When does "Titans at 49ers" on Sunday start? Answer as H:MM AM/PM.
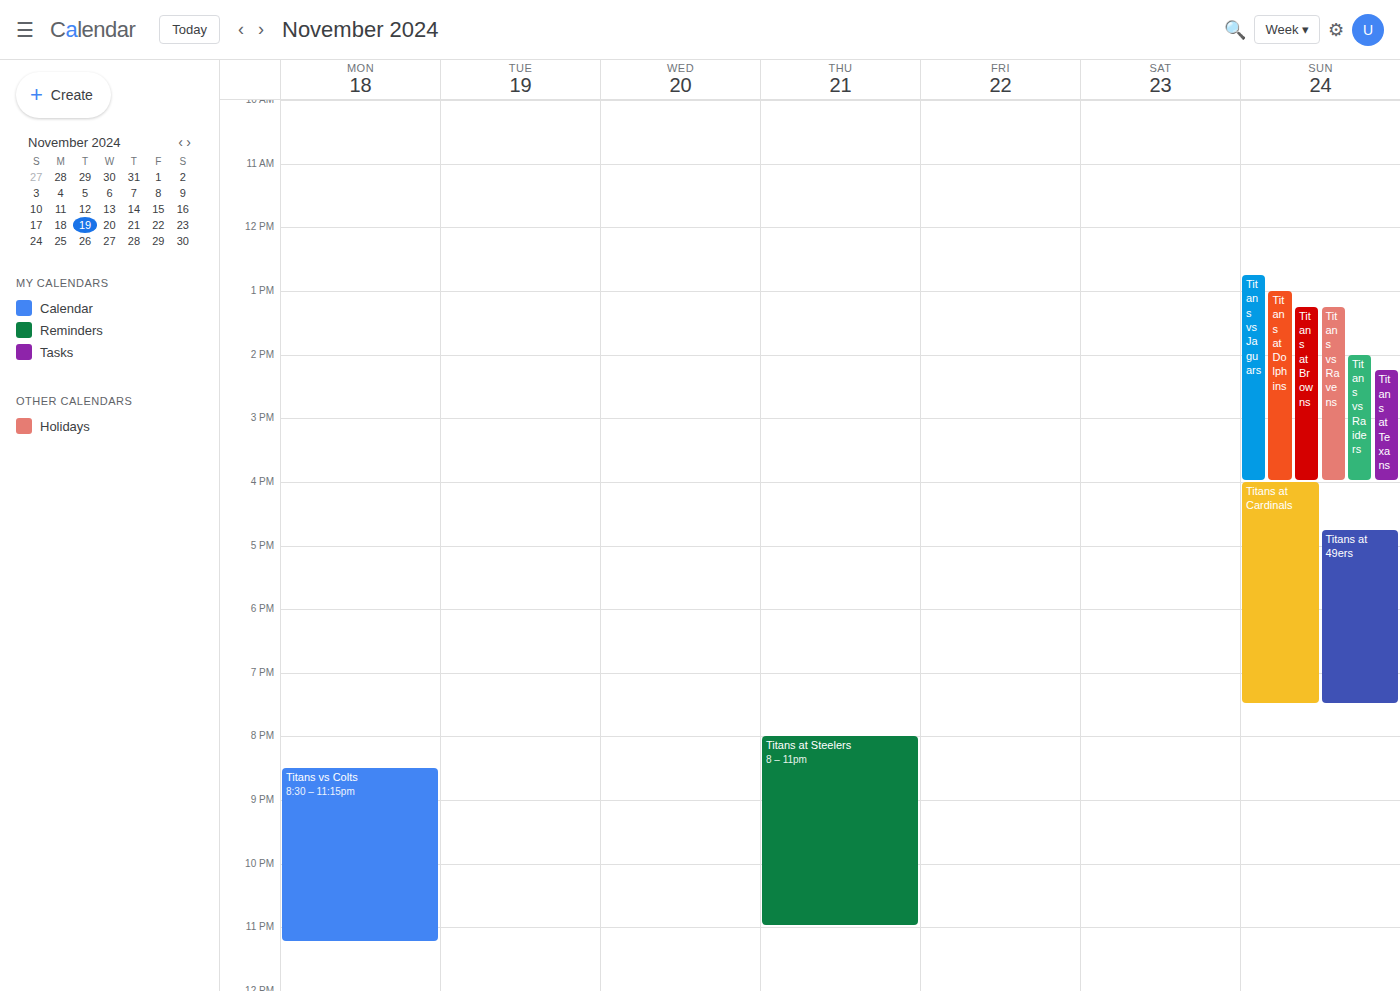
4:45 PM